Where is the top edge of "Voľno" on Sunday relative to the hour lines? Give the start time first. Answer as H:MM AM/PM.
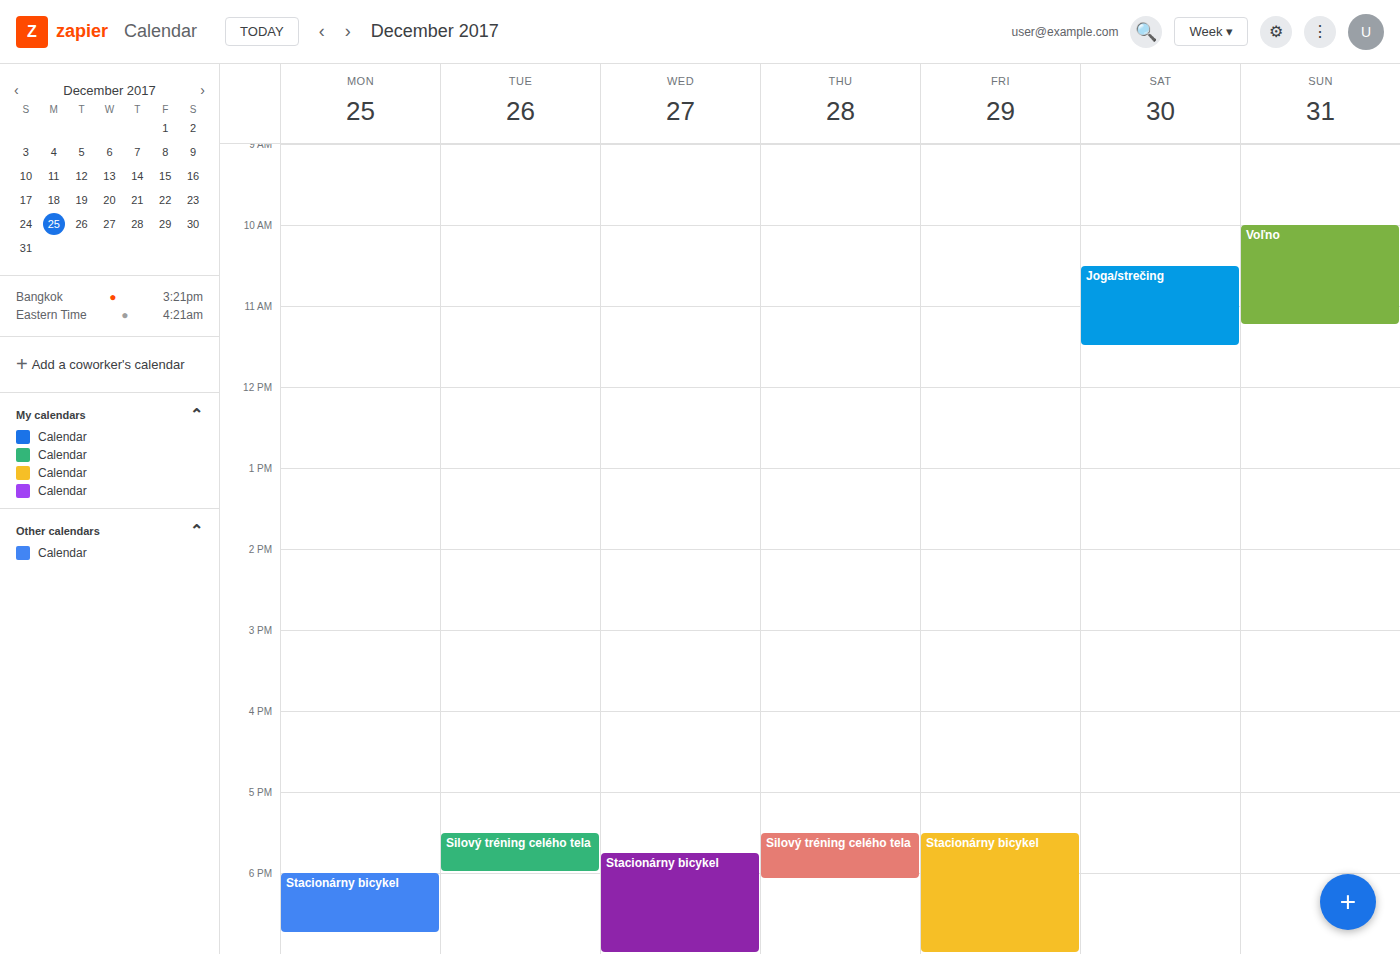
10:00 AM -- exactly on the 10 AM line.